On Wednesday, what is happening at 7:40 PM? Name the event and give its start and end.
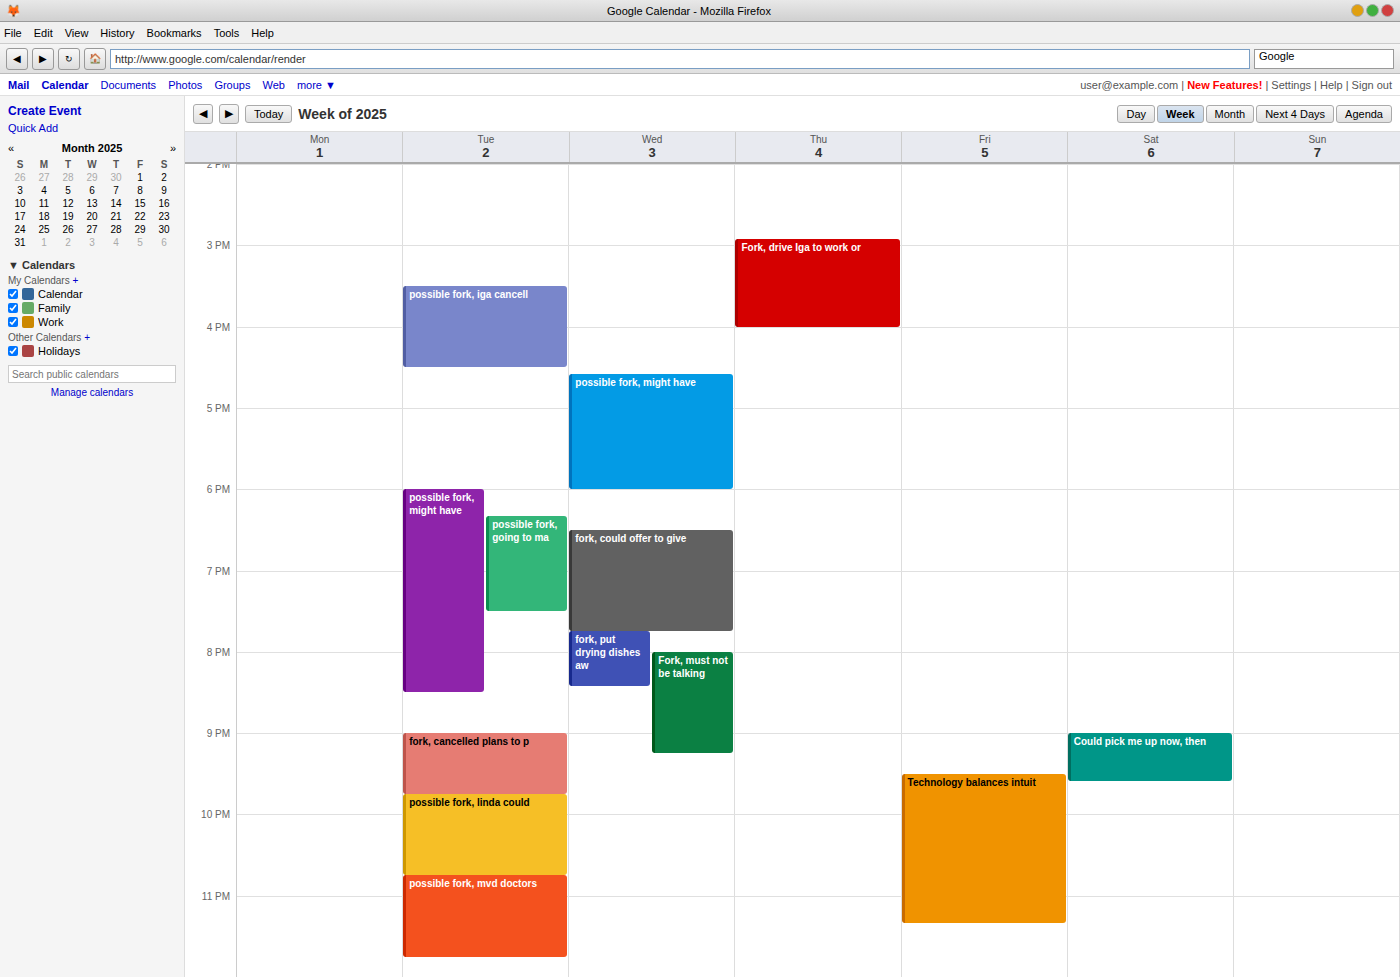
"fork, could offer to give", 6:30 PM to 7:45 PM